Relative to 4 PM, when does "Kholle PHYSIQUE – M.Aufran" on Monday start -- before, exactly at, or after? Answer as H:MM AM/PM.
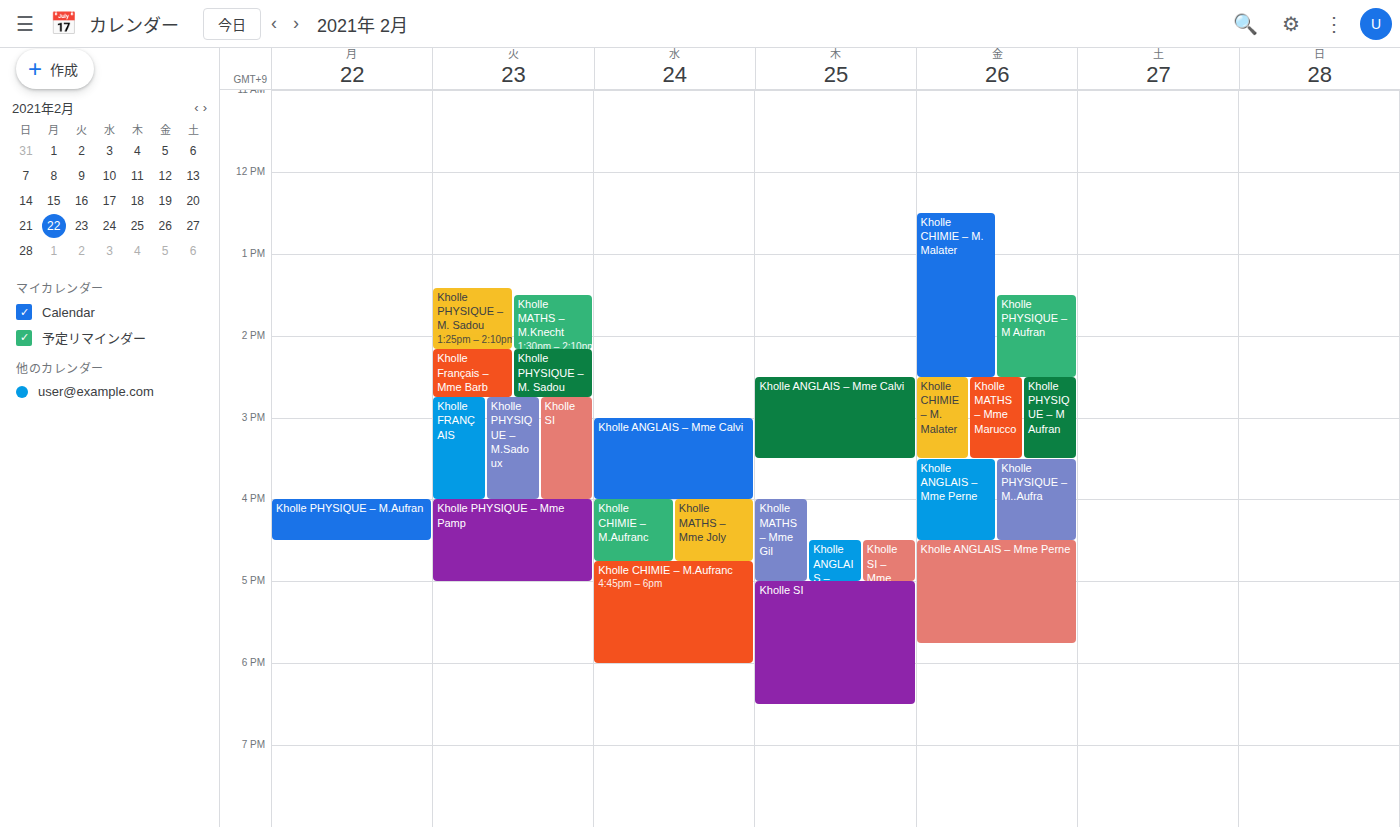
4:00 PM -- exactly at 4 PM, on the 4 PM line.